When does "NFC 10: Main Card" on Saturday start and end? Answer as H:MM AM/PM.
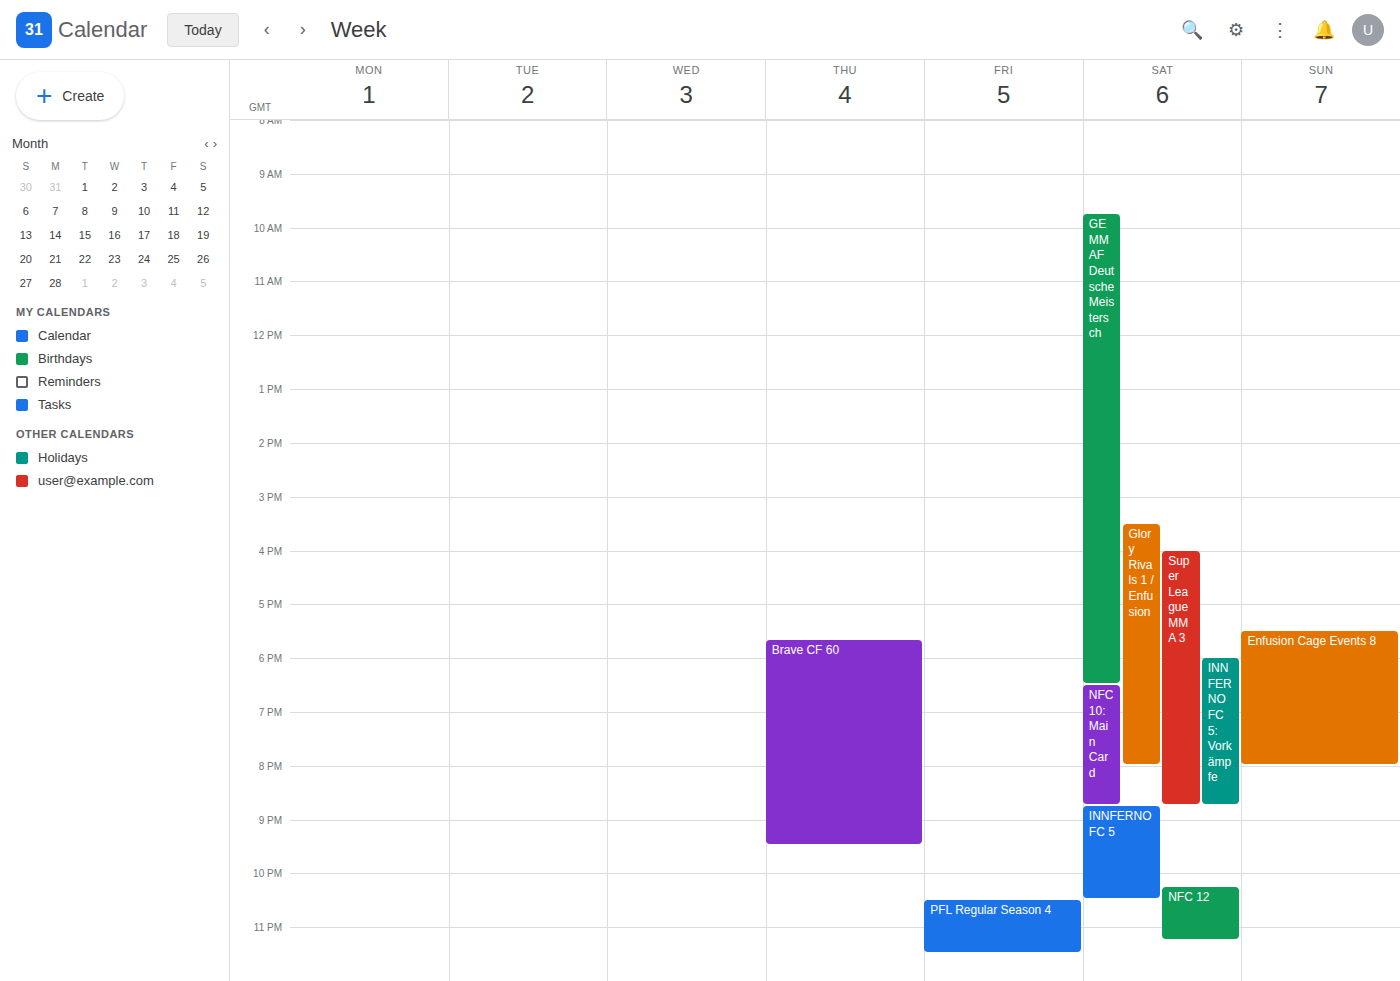
6:30 PM to 8:45 PM